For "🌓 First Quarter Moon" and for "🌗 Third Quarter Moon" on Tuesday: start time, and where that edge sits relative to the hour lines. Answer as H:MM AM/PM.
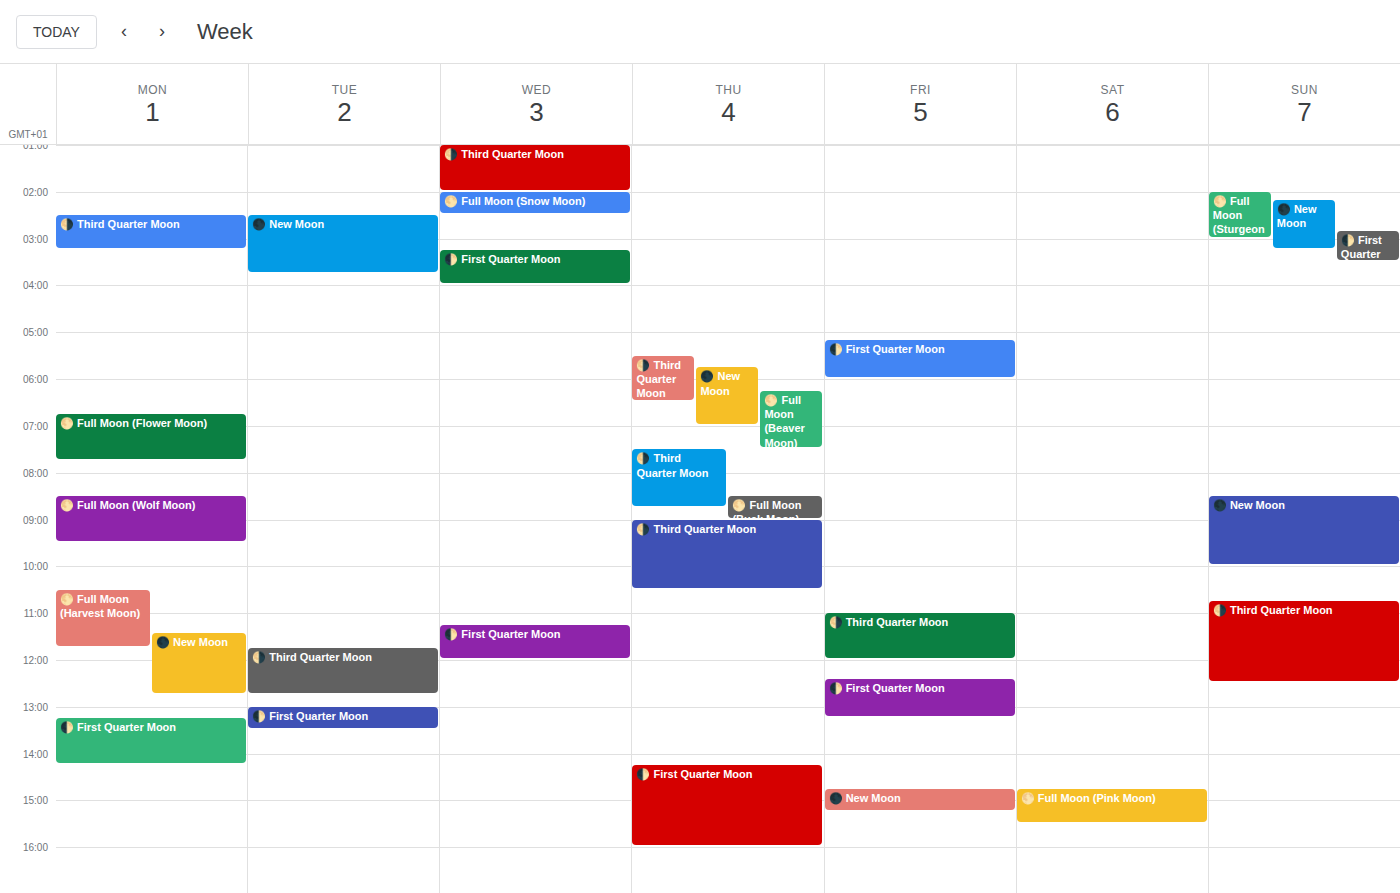
"🌓 First Quarter Moon": 1:00 PM, exactly on the 1 PM line. "🌗 Third Quarter Moon": 11:45 AM, neither: three quarters of the way from the 11 AM line to the 12 PM line.